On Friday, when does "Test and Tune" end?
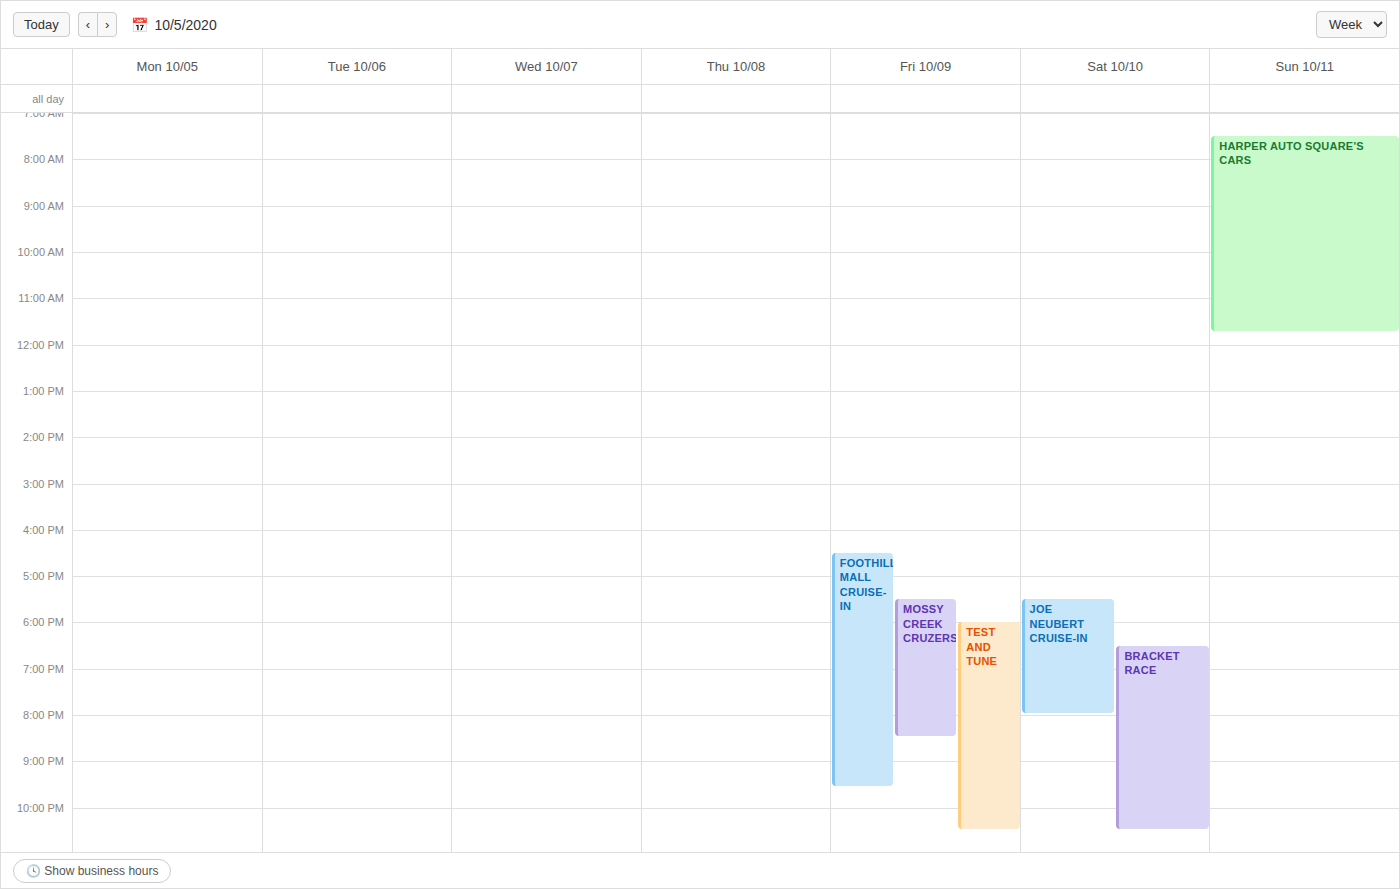
10:30 PM